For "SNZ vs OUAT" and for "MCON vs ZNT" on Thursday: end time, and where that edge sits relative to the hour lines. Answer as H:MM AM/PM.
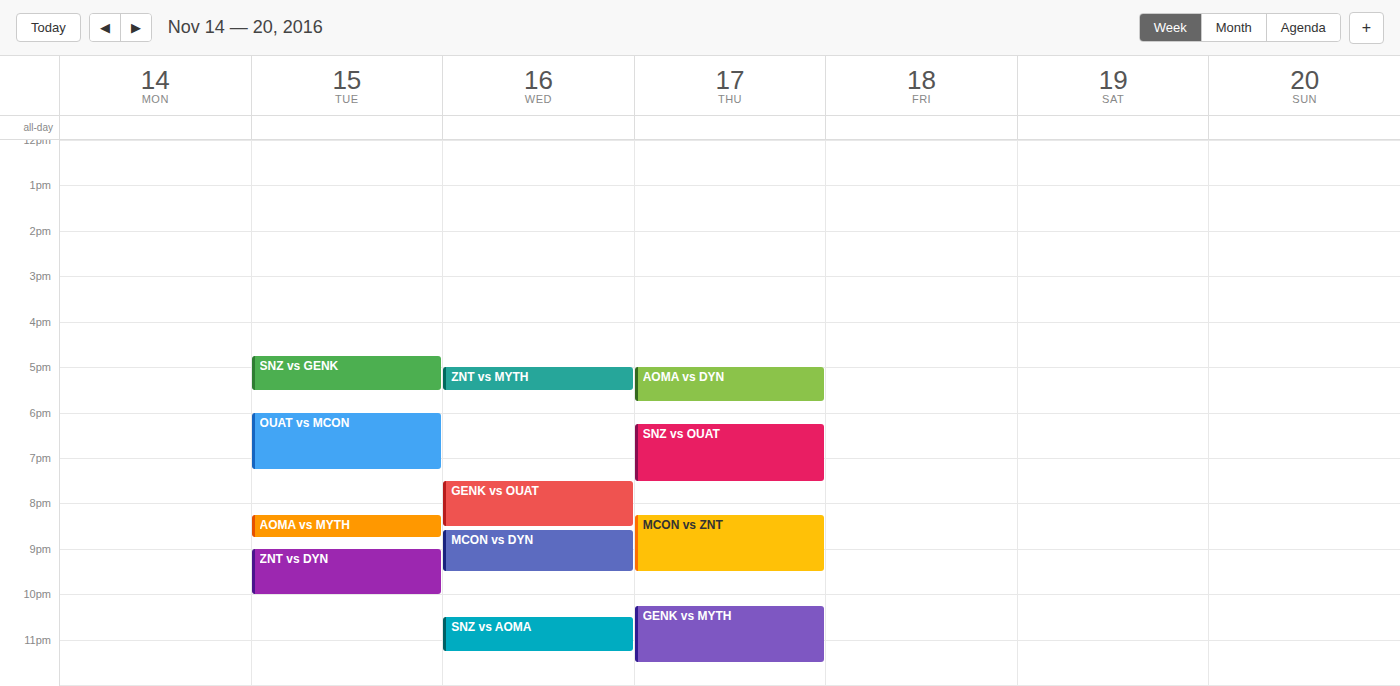
"SNZ vs OUAT": 7:30 PM, halfway between the 7 PM and 8 PM lines. "MCON vs ZNT": 9:30 PM, halfway between the 9 PM and 10 PM lines.